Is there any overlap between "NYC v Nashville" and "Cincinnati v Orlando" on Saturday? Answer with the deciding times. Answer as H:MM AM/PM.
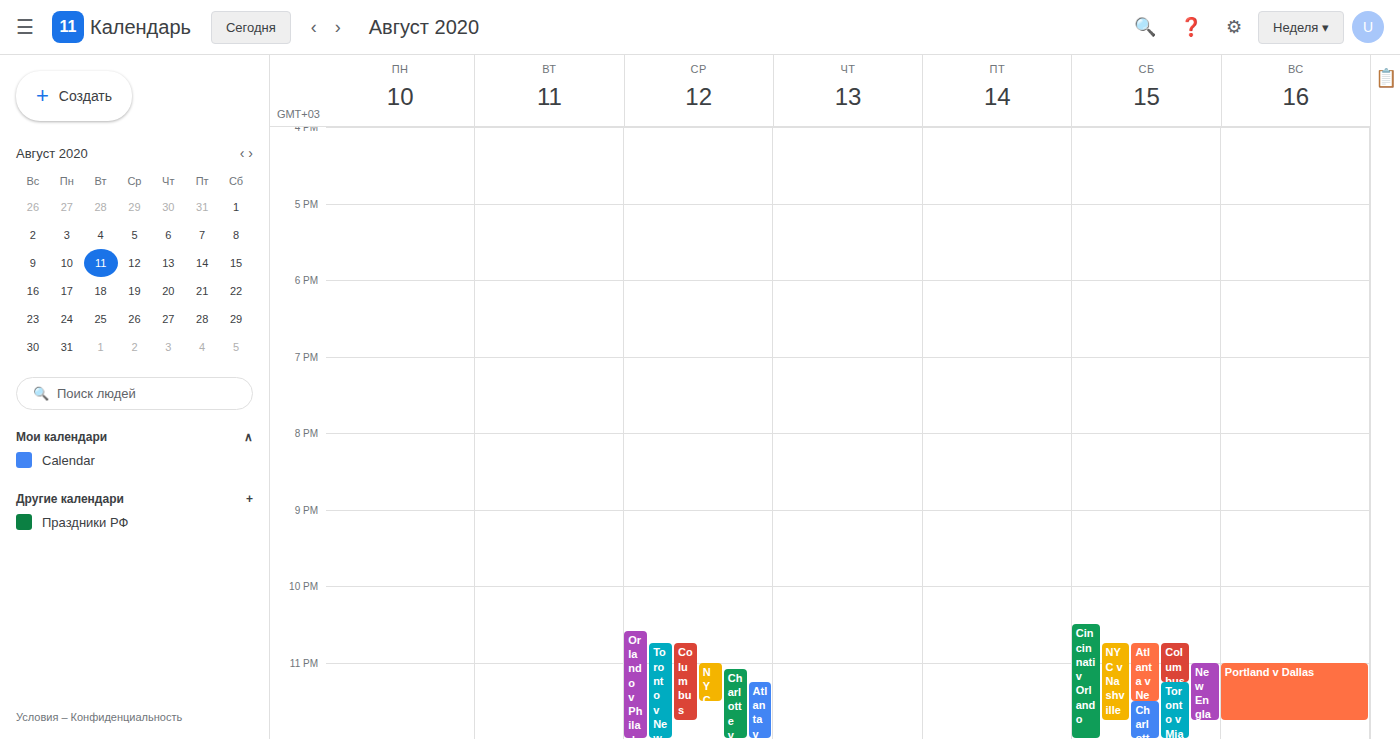
"NYC v Nashville" runs 10:45 PM to 11:45 PM, inside "Cincinnati v Orlando" -- they overlap.